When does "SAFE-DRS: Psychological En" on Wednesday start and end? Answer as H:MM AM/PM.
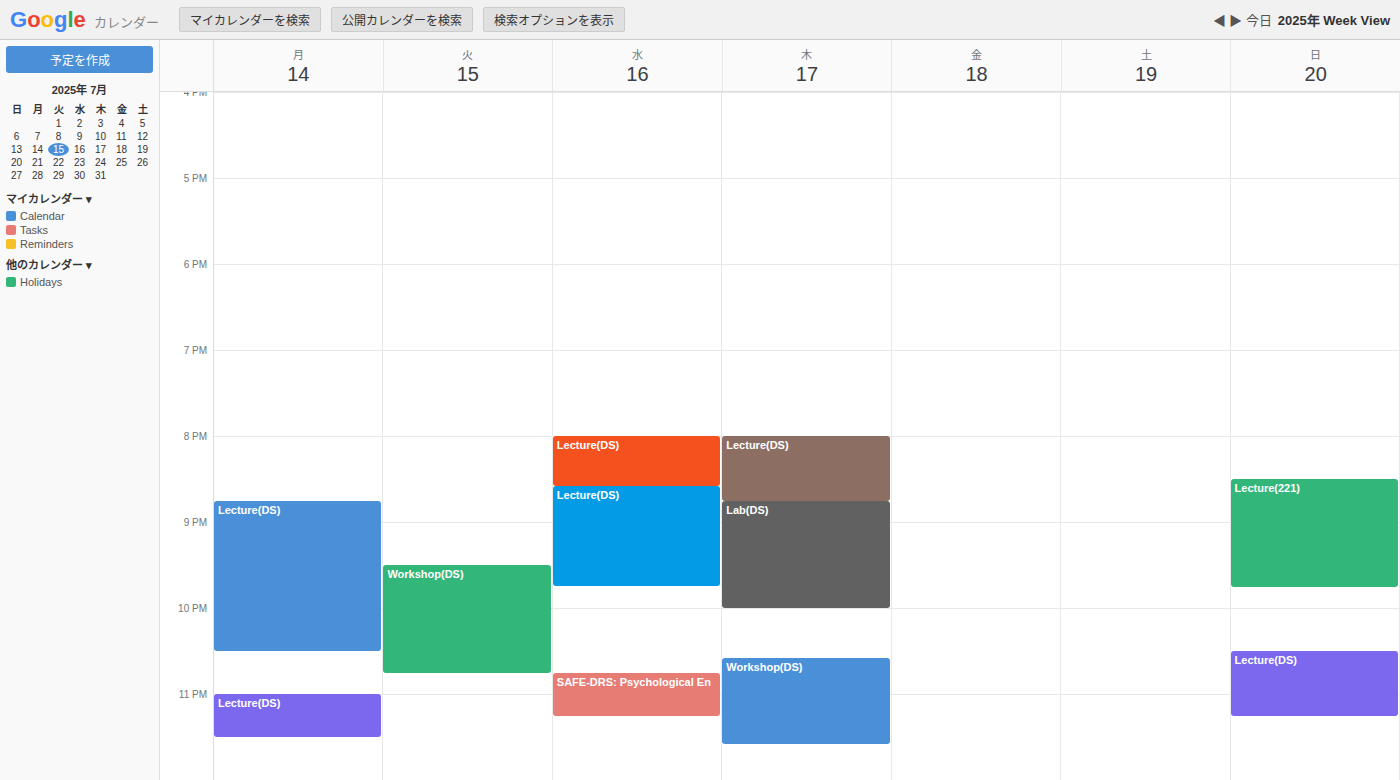
10:45 PM to 11:15 PM